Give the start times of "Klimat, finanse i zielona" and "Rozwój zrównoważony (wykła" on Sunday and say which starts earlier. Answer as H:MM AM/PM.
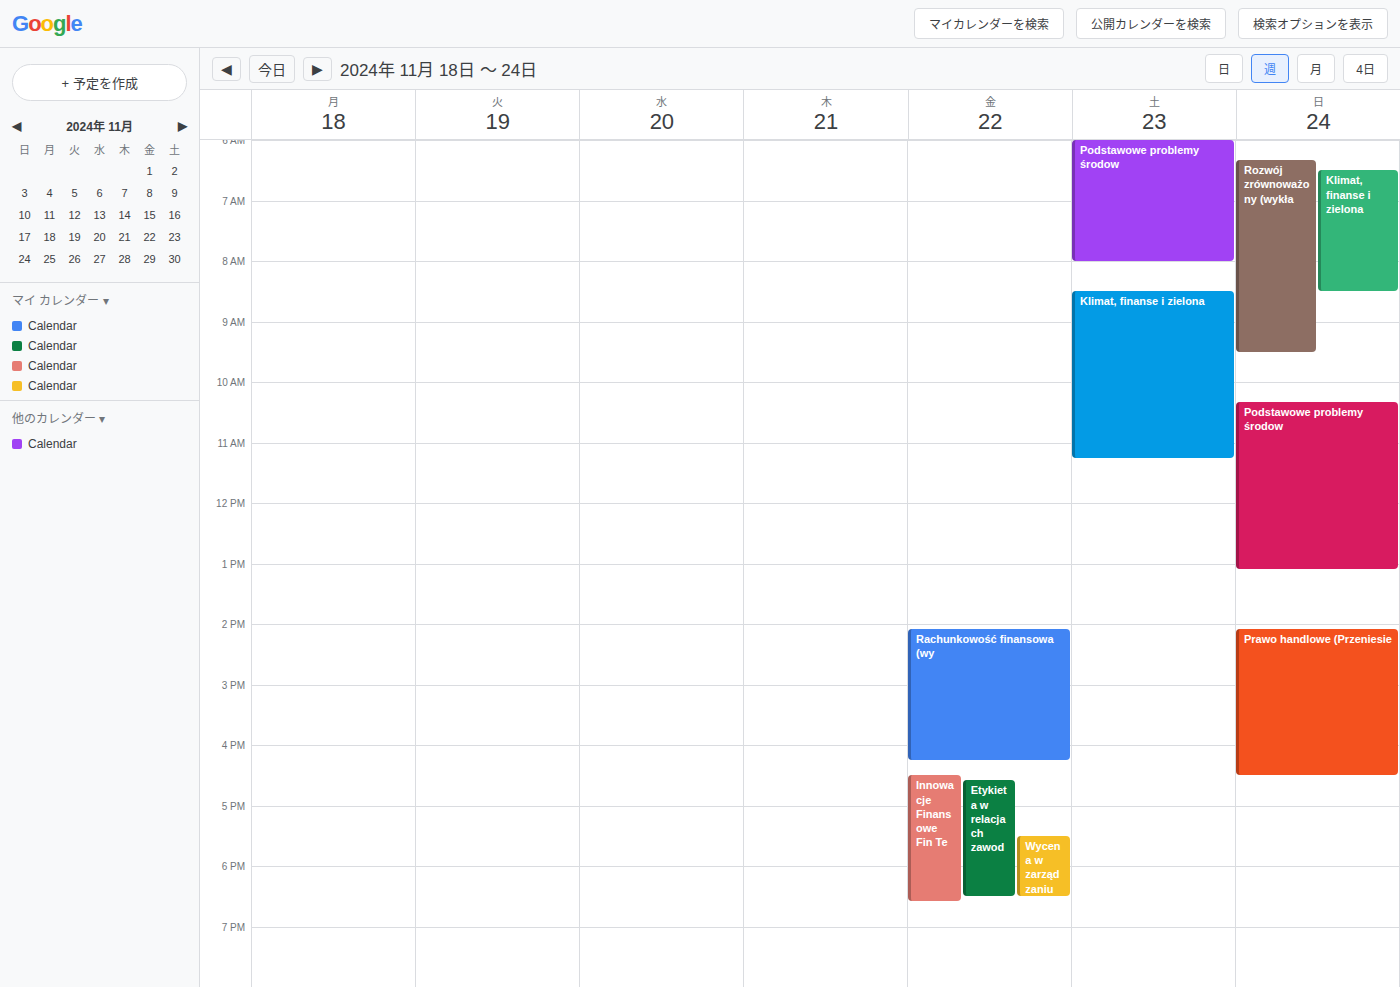
"Rozwój zrównoważony (wykła" 6:20 AM; "Klimat, finanse i zielona" 6:30 AM.